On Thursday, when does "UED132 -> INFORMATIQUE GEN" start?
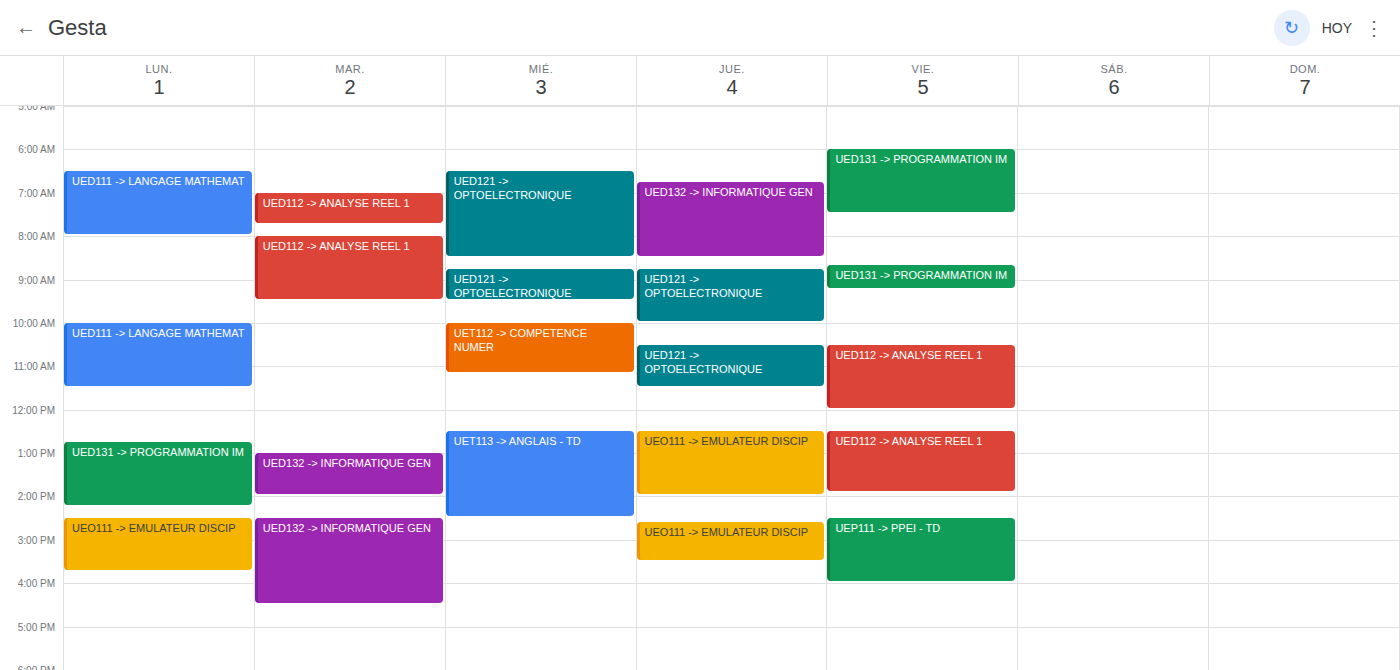
6:45 AM